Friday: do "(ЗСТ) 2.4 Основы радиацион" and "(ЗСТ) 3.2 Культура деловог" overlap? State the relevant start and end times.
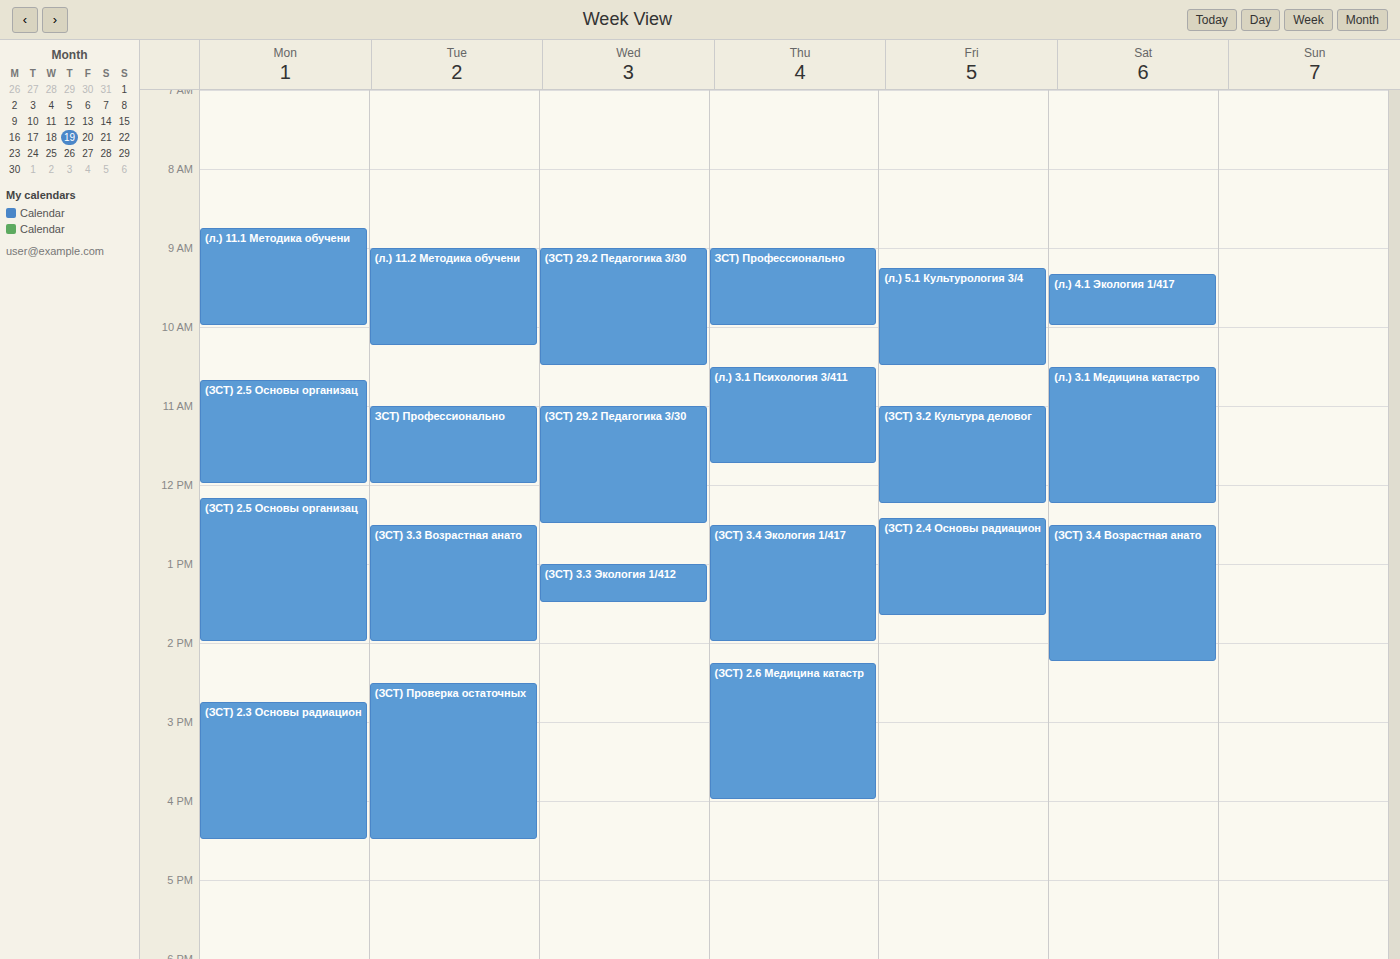
"(ЗСТ) 3.2 Культура деловог" ends at 12:15 PM and "(ЗСТ) 2.4 Основы радиацион" starts at 12:25 PM -- no overlap.